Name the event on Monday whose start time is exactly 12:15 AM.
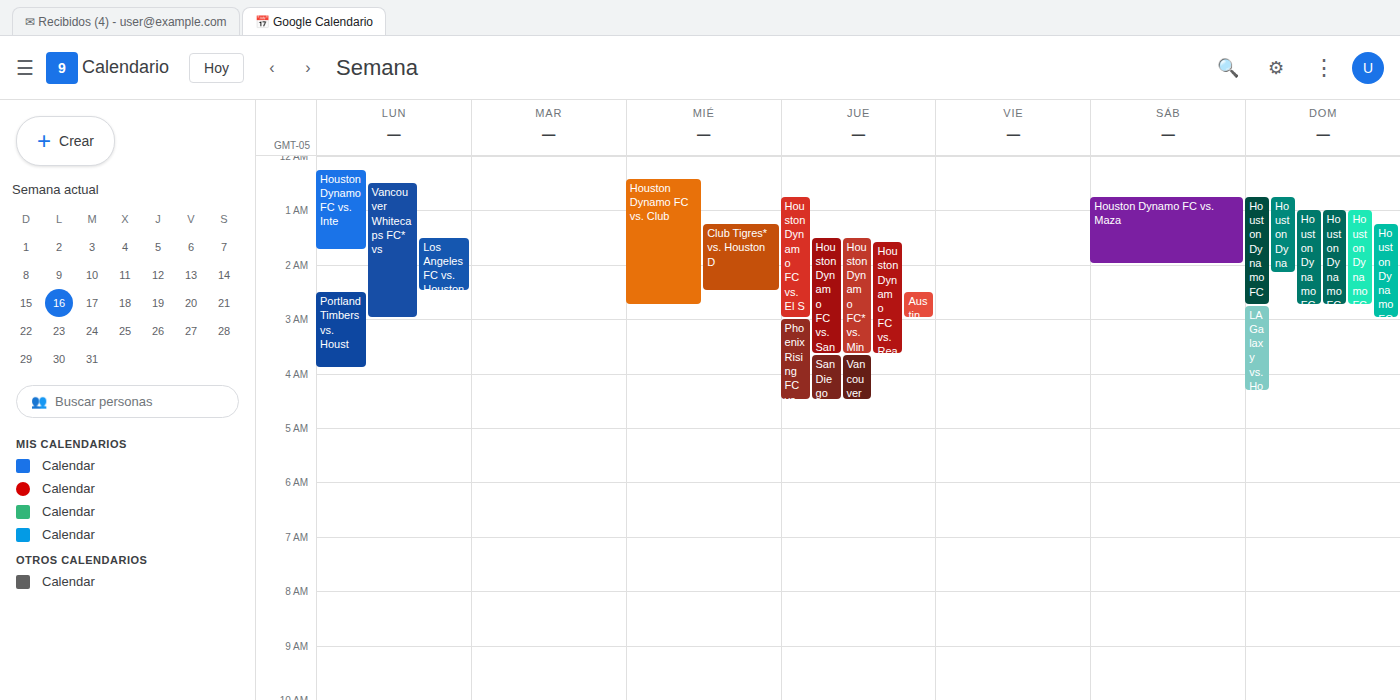
"Houston Dynamo FC vs. Inte"